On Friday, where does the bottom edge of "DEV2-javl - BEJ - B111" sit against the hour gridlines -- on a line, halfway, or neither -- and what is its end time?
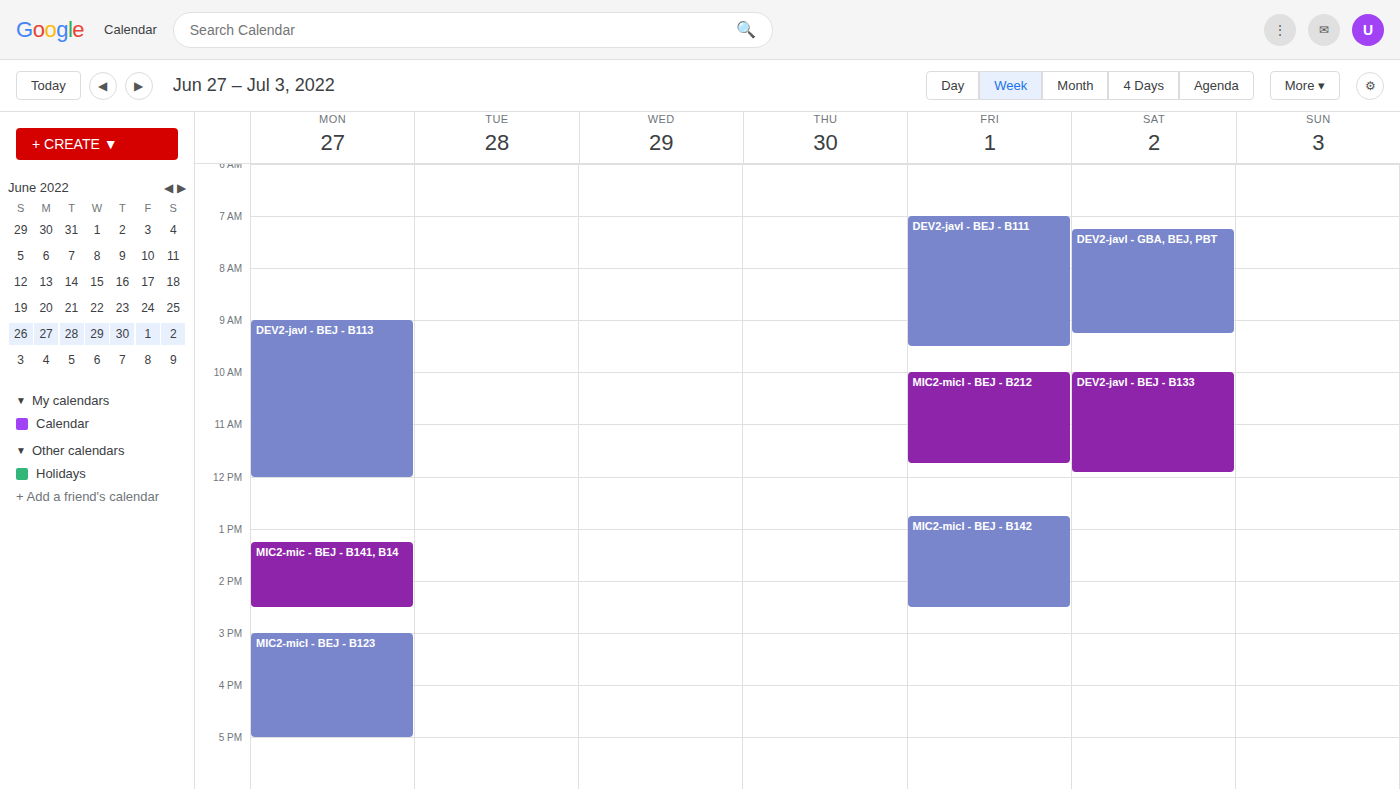
9:30 AM -- halfway between the 9 AM and 10 AM lines.